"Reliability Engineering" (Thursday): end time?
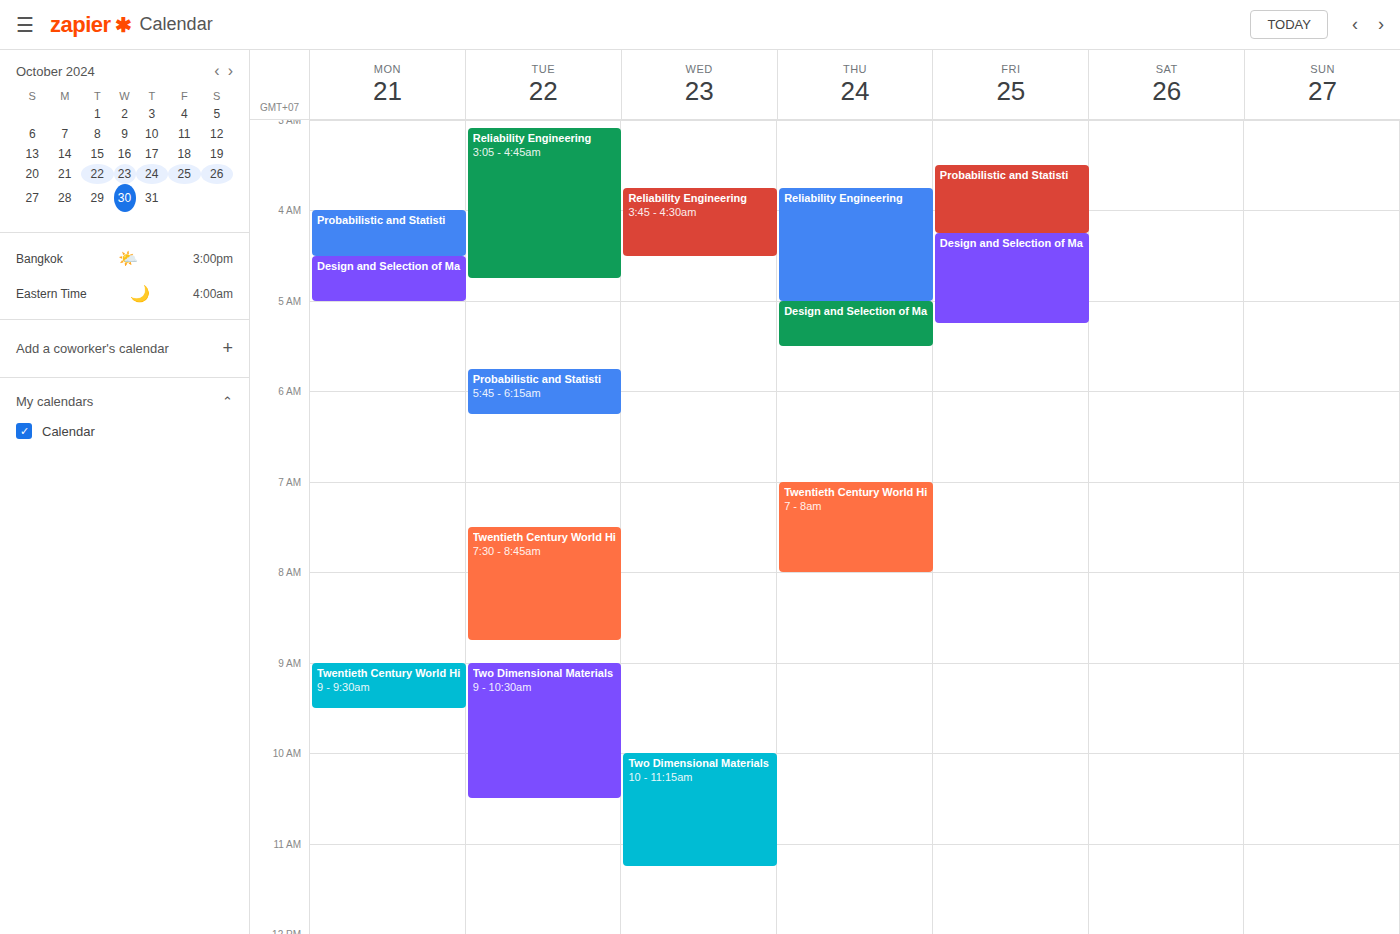
5:00 AM